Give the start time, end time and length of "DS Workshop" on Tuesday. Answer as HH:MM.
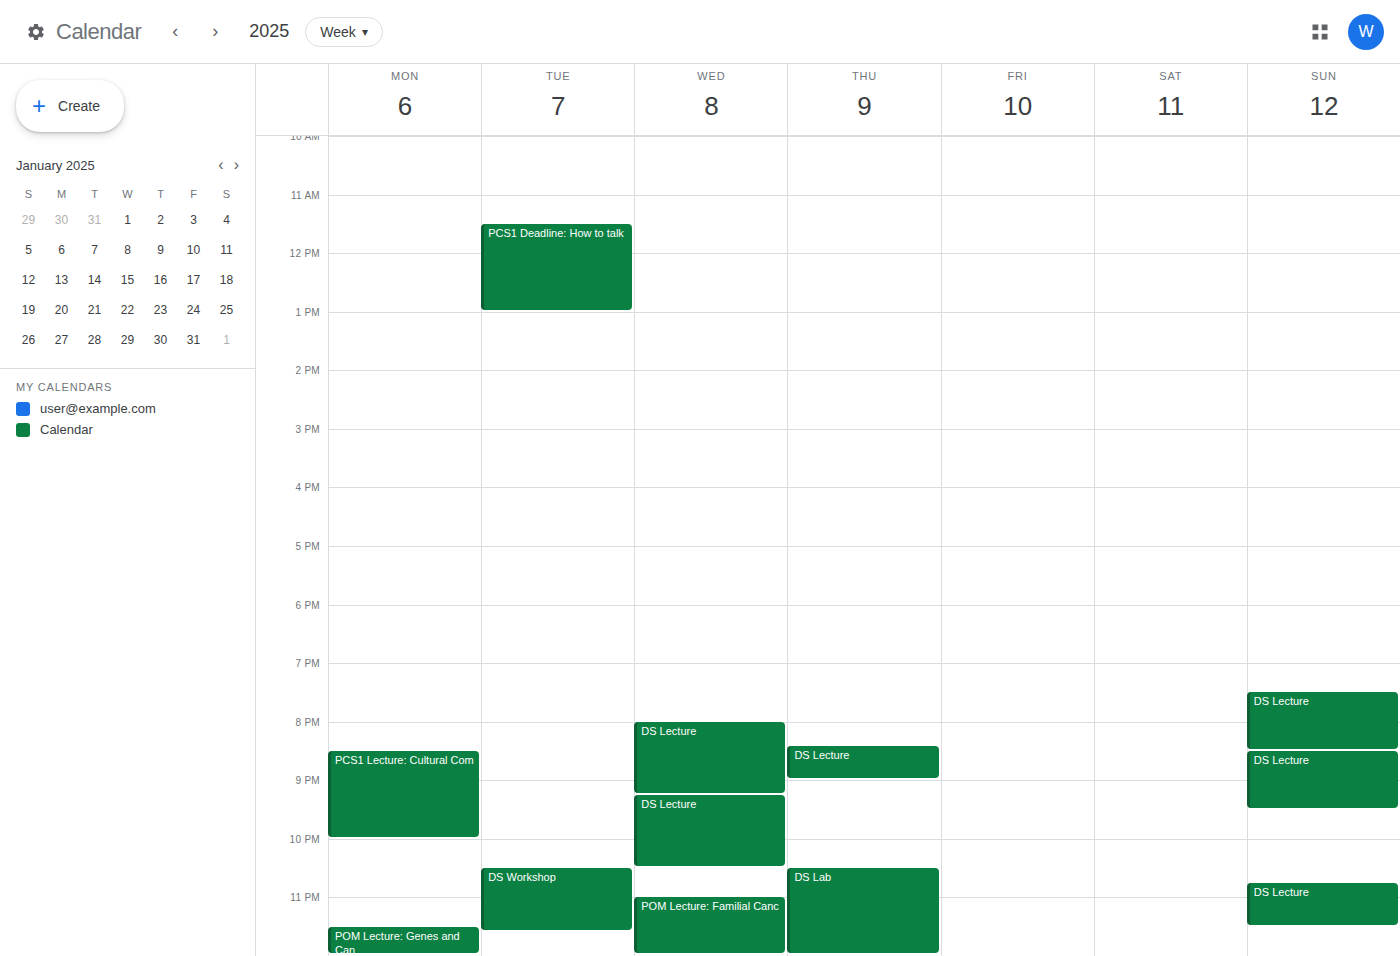
22:30 to 23:35, 1 hour 5 minutes